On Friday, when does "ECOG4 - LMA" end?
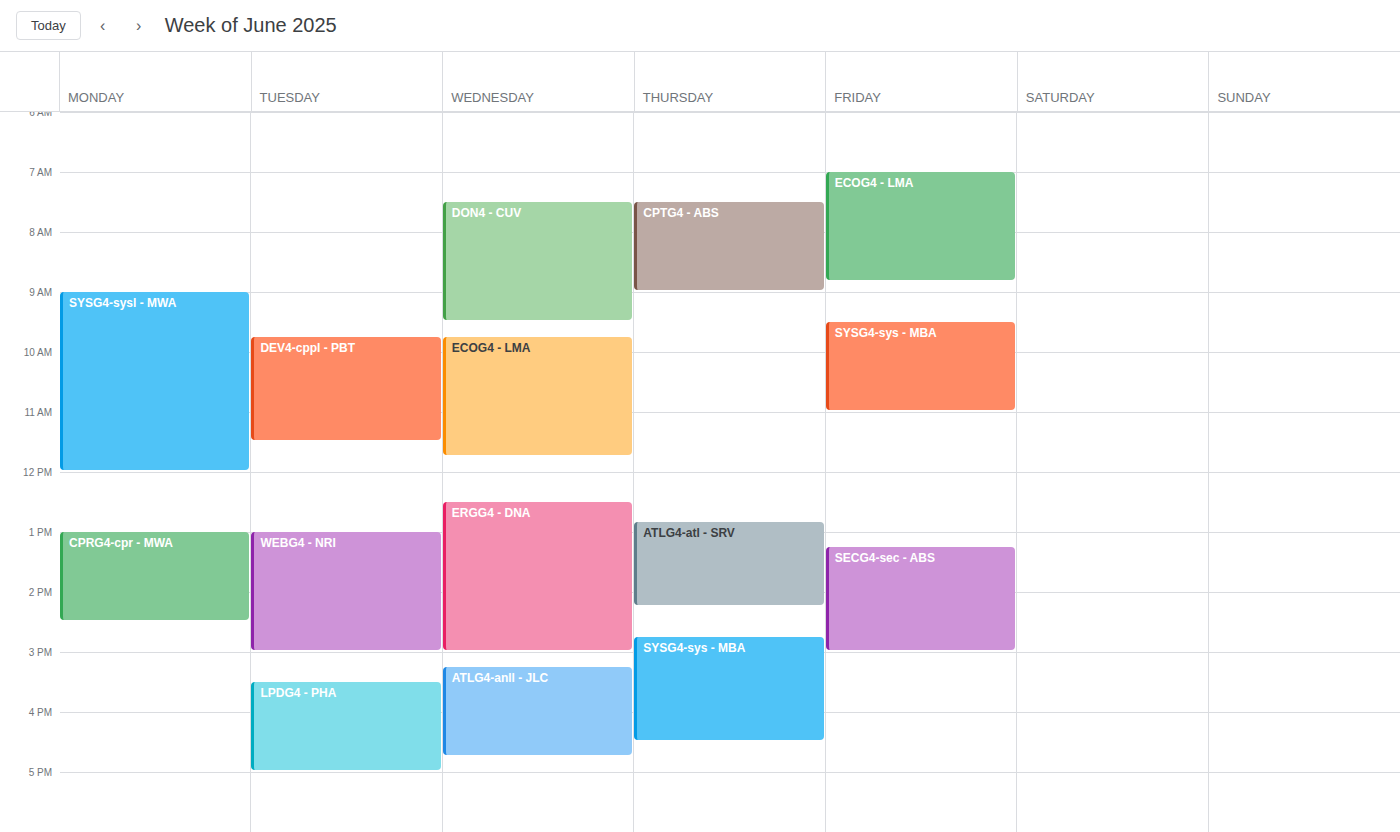
08:50